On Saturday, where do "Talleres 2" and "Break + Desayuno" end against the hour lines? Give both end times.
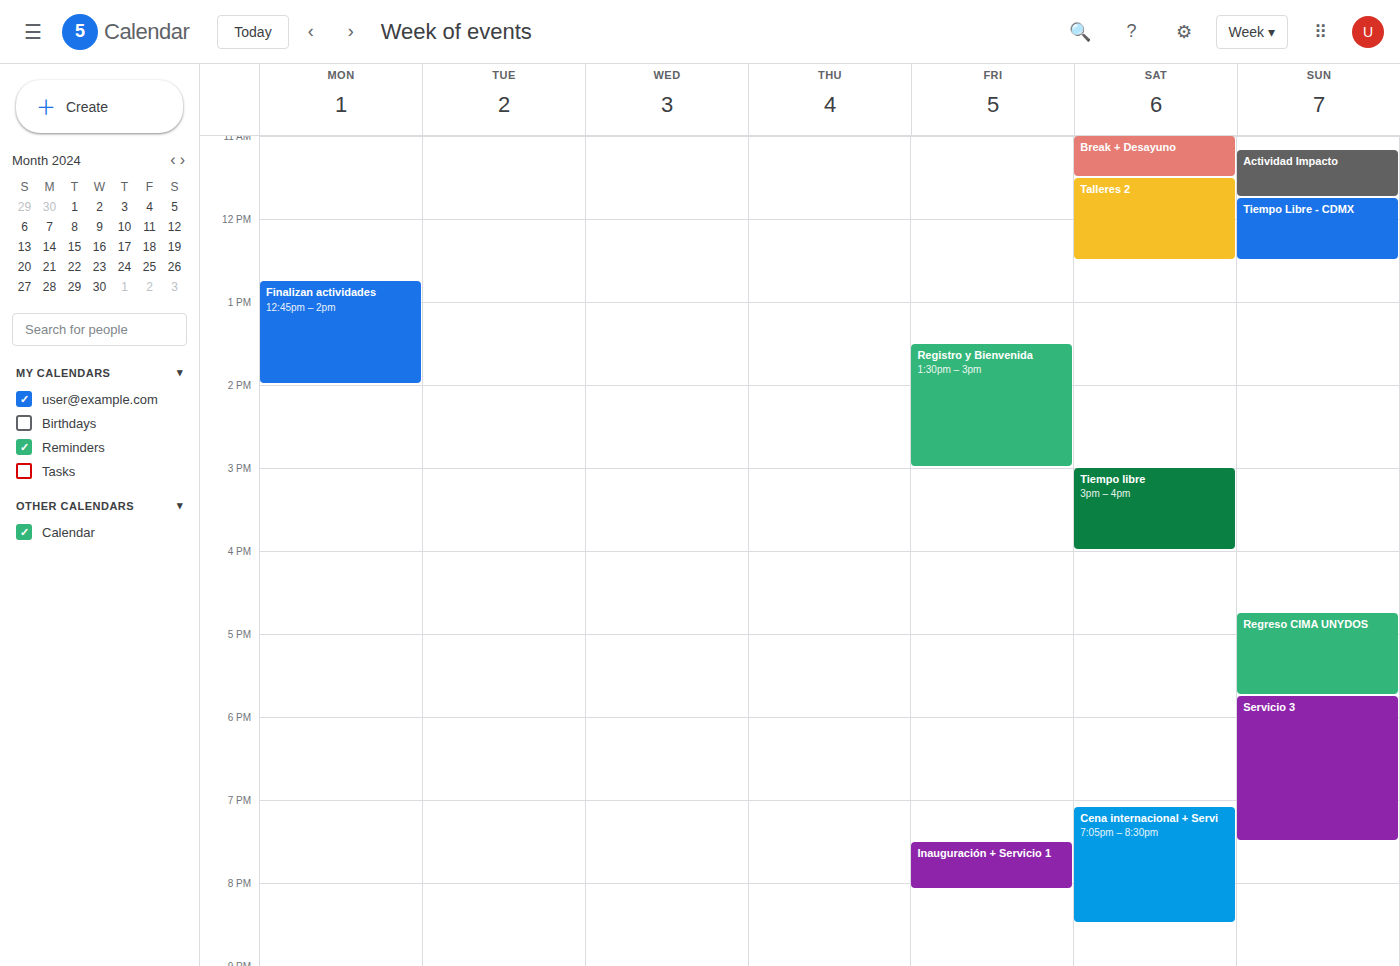
"Talleres 2": 12:30 PM, halfway between the 12 PM and 1 PM lines. "Break + Desayuno": 11:30 AM, halfway between the 11 AM and 12 PM lines.